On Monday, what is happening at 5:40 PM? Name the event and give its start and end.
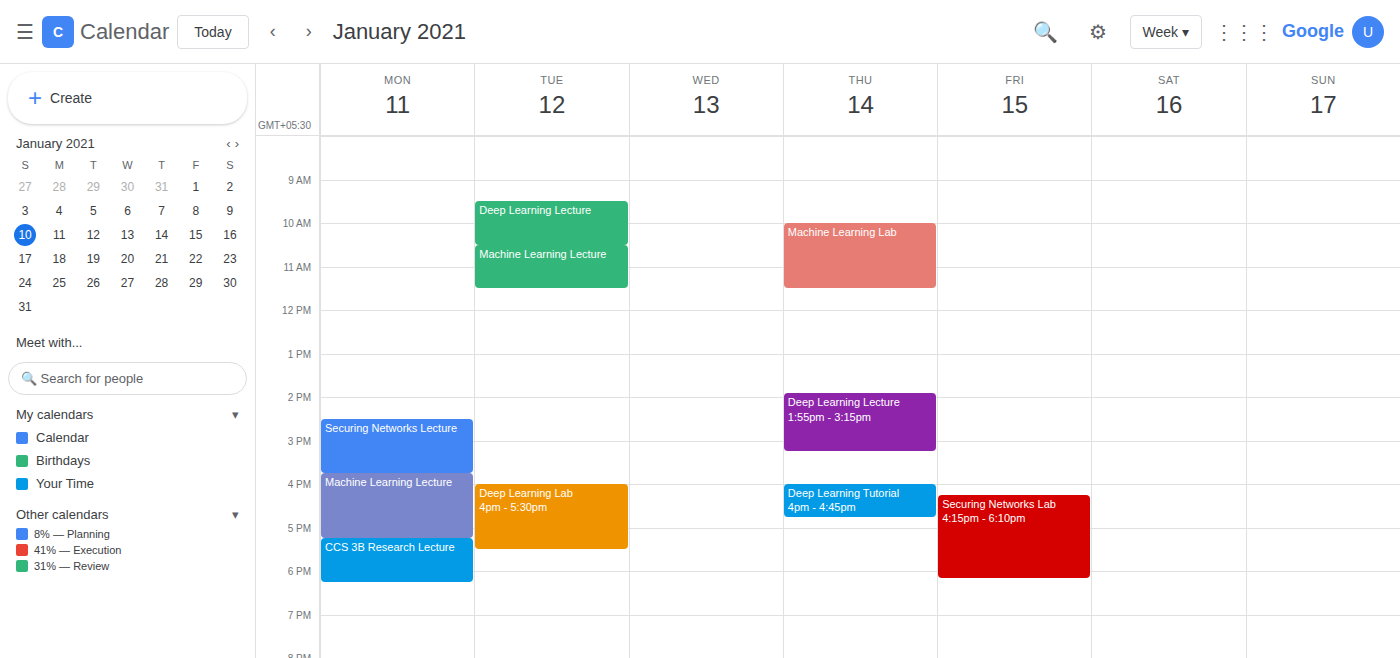
"CCS 3B Research Lecture", 5:15 PM to 6:15 PM